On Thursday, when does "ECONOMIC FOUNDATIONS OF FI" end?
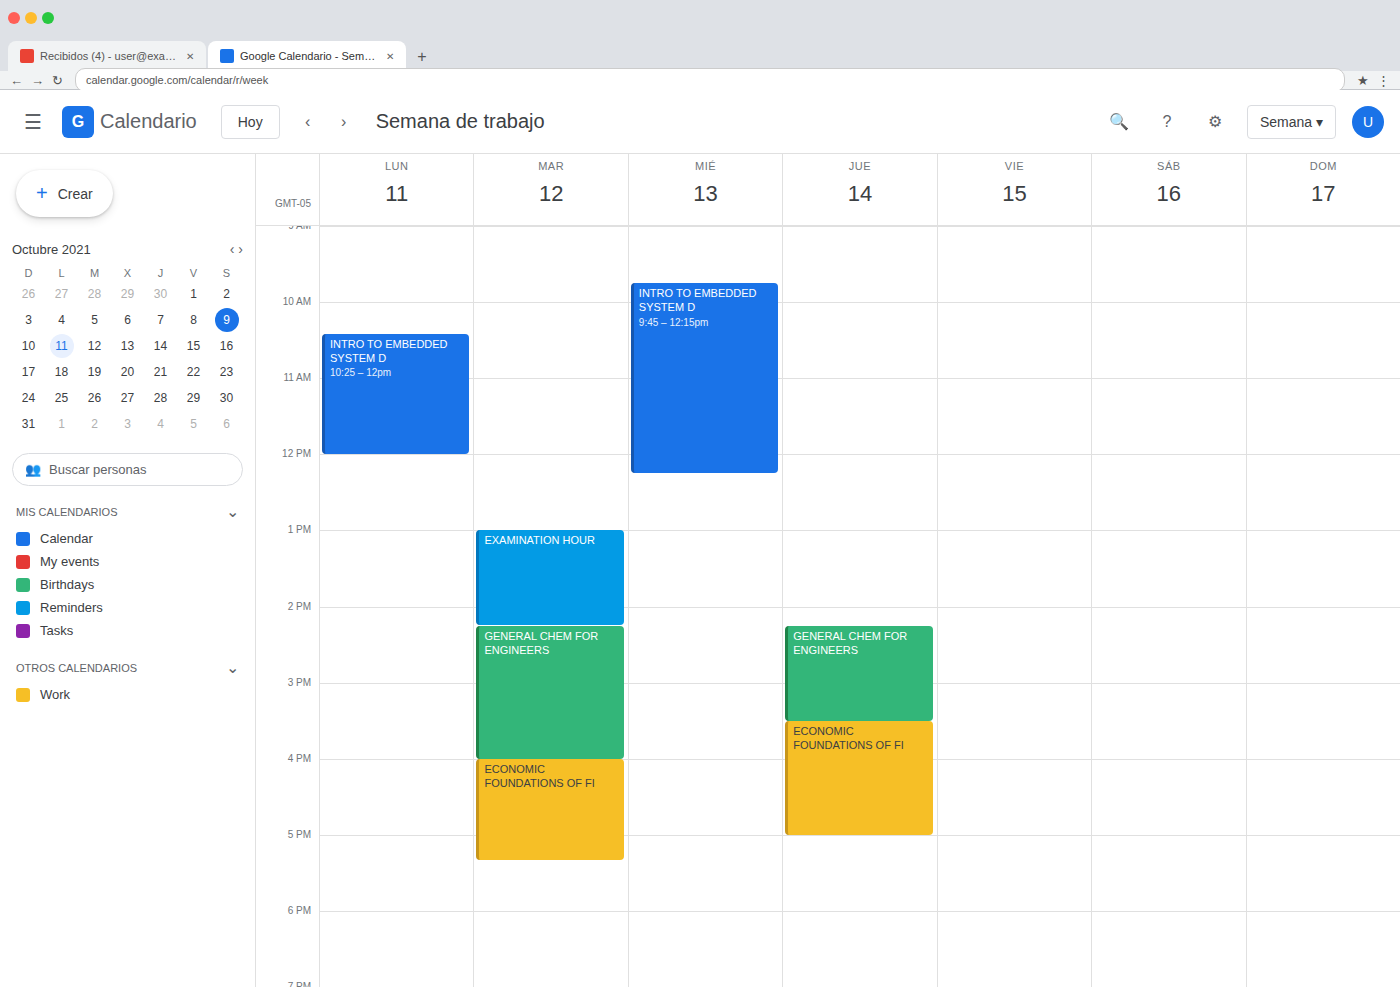
17:00